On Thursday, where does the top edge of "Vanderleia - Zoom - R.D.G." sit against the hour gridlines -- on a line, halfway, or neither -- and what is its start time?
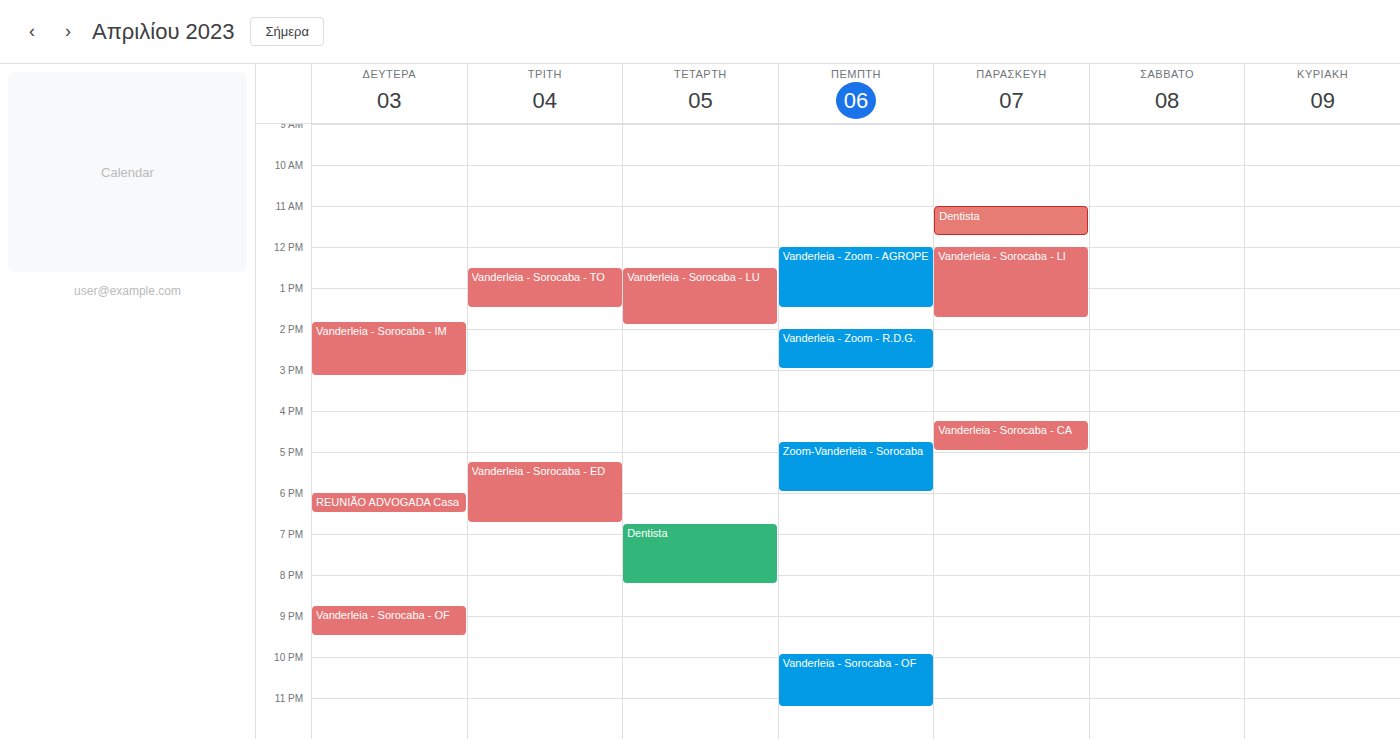
14:00 -- exactly on the 14:00 line.